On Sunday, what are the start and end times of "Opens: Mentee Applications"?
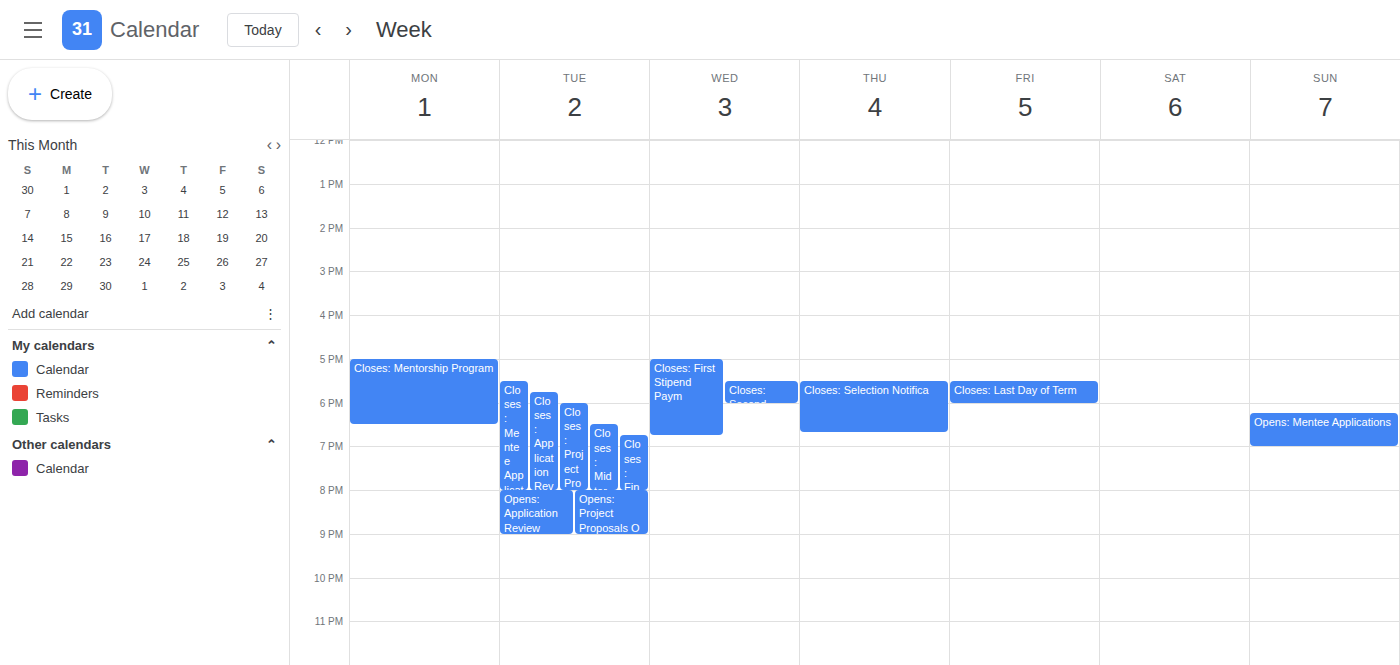
6:15 PM to 7:00 PM